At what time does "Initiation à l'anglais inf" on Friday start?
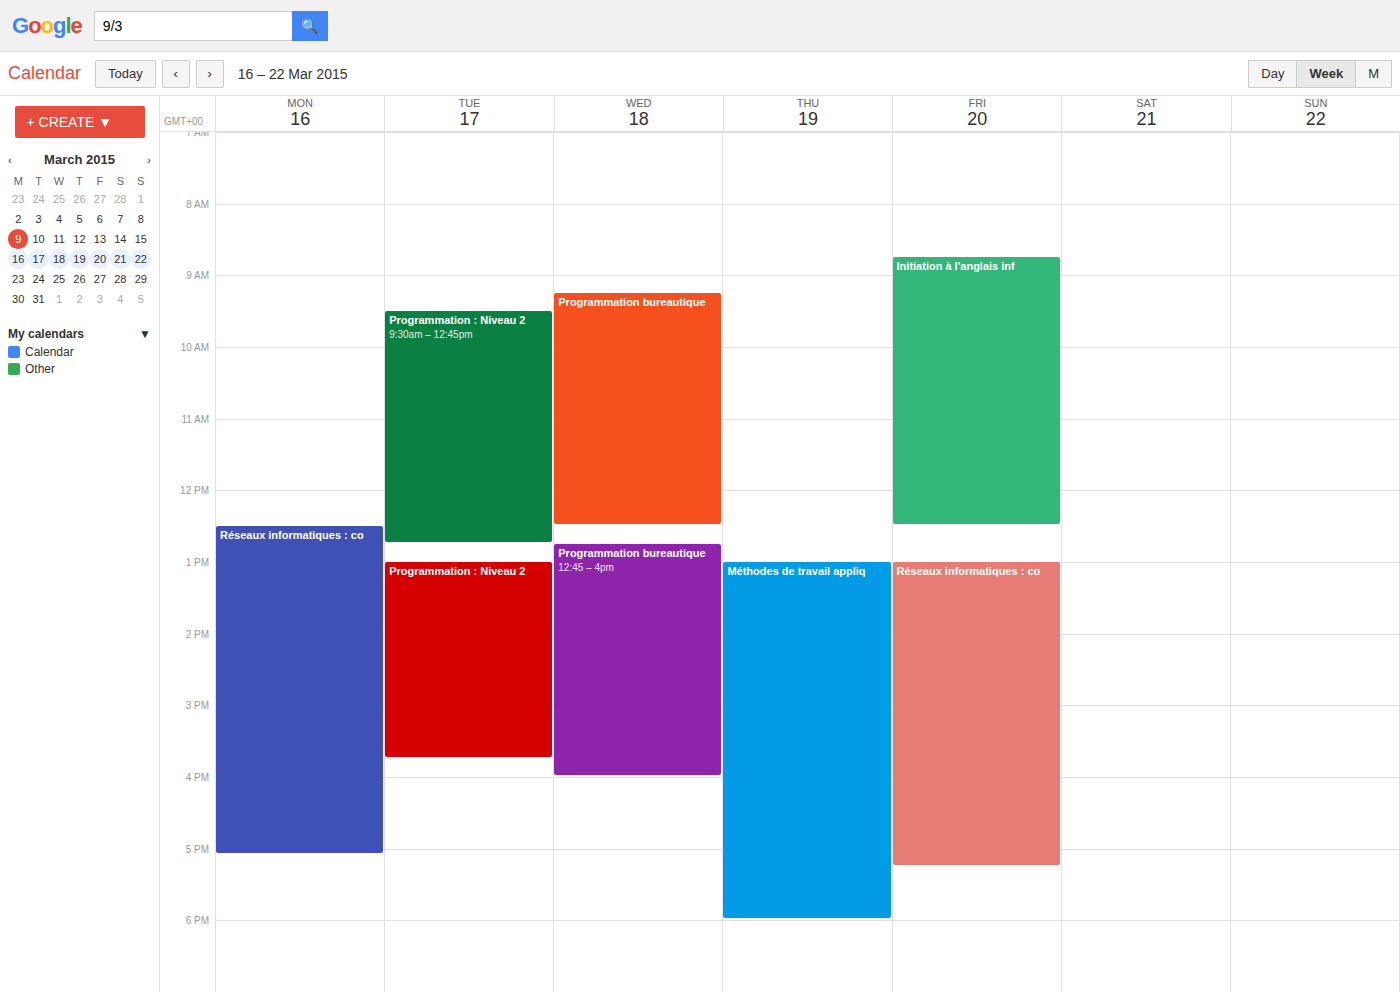
08:45